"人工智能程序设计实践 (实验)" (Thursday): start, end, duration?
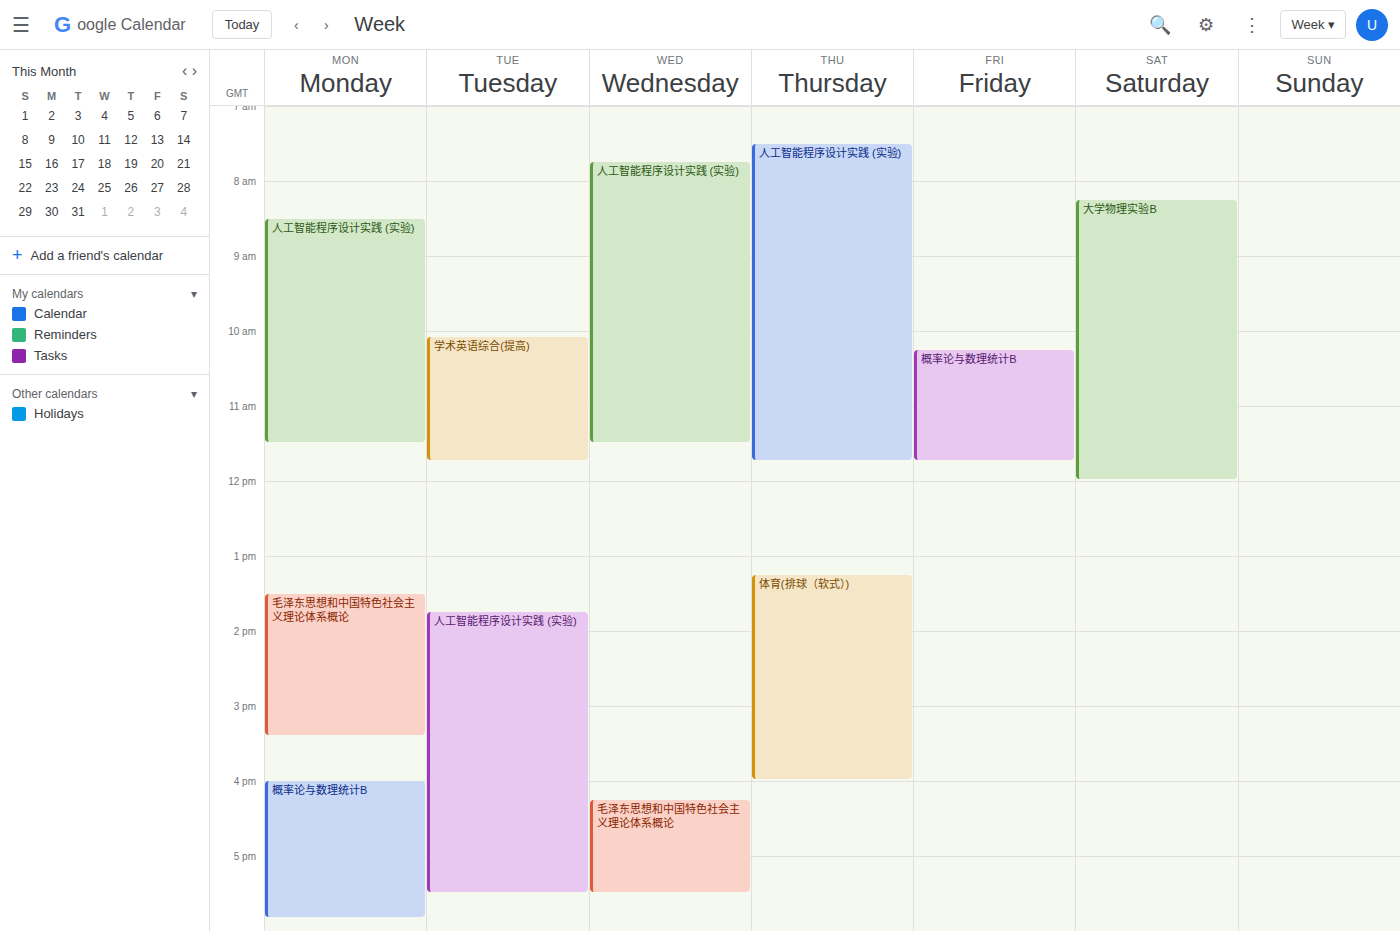
7:30 AM to 11:45 AM, 4 hours 15 minutes